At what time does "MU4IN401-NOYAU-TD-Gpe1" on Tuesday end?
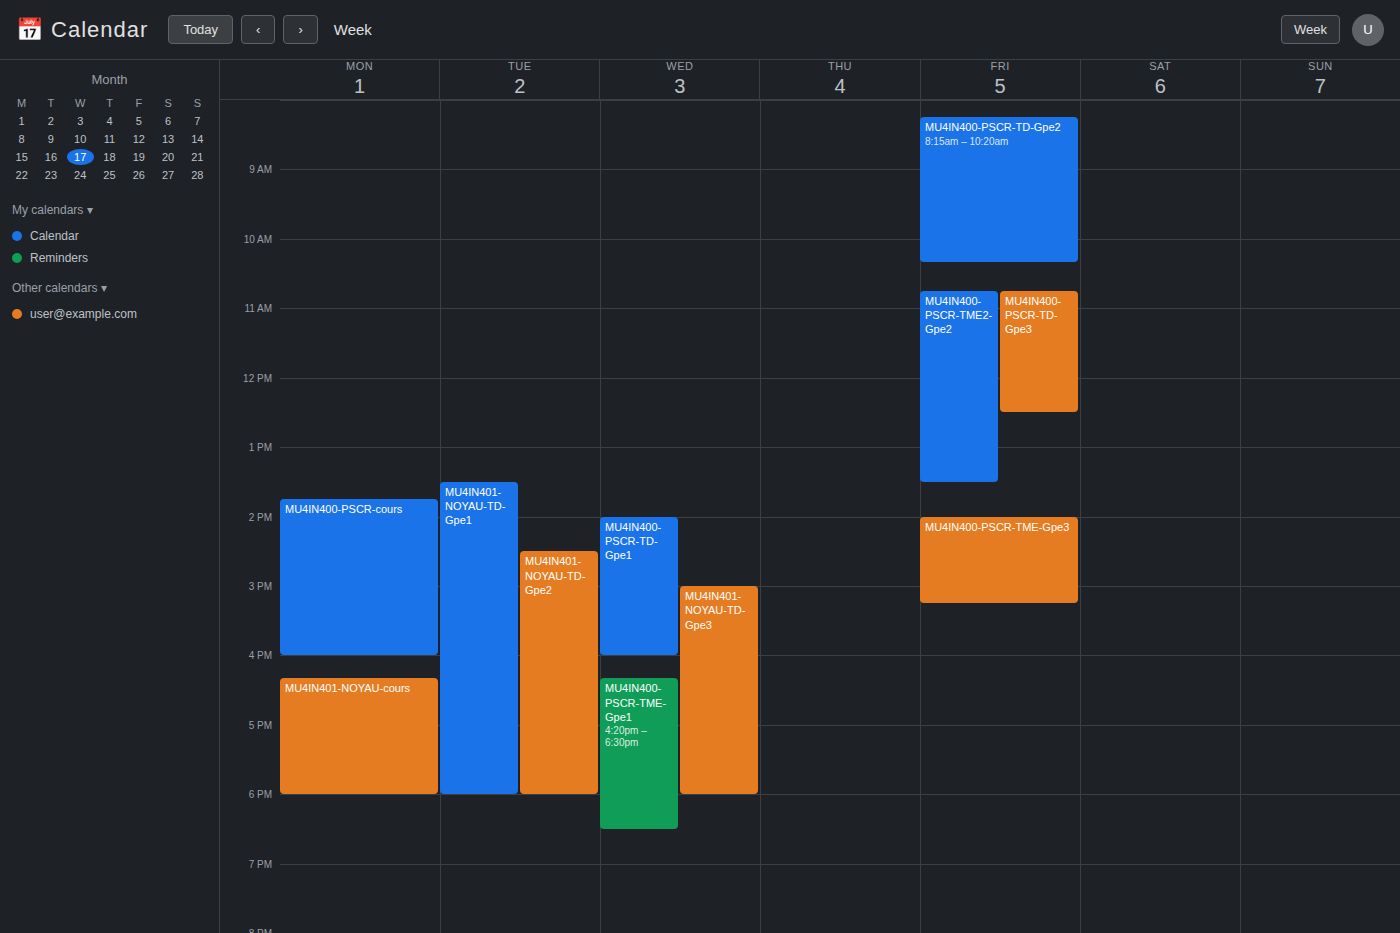
6:00 PM